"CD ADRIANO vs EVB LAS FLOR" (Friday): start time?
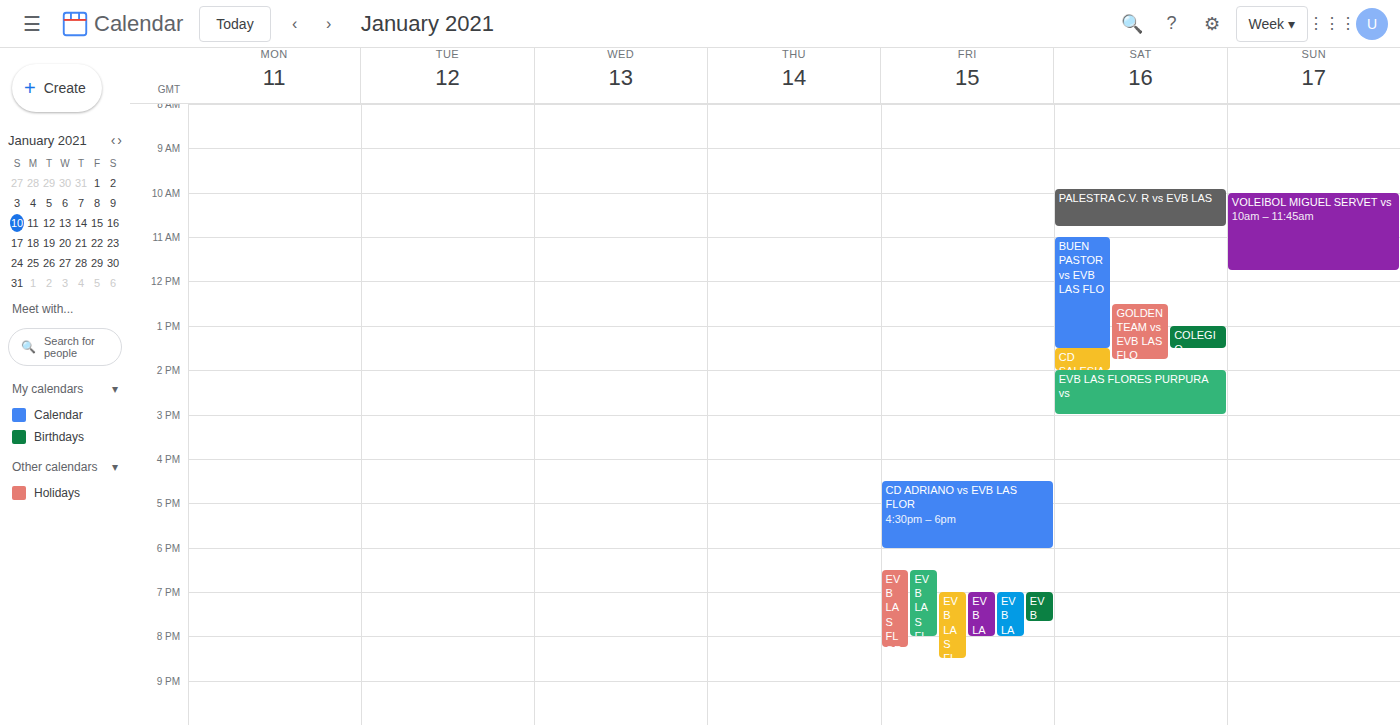
4:30 PM